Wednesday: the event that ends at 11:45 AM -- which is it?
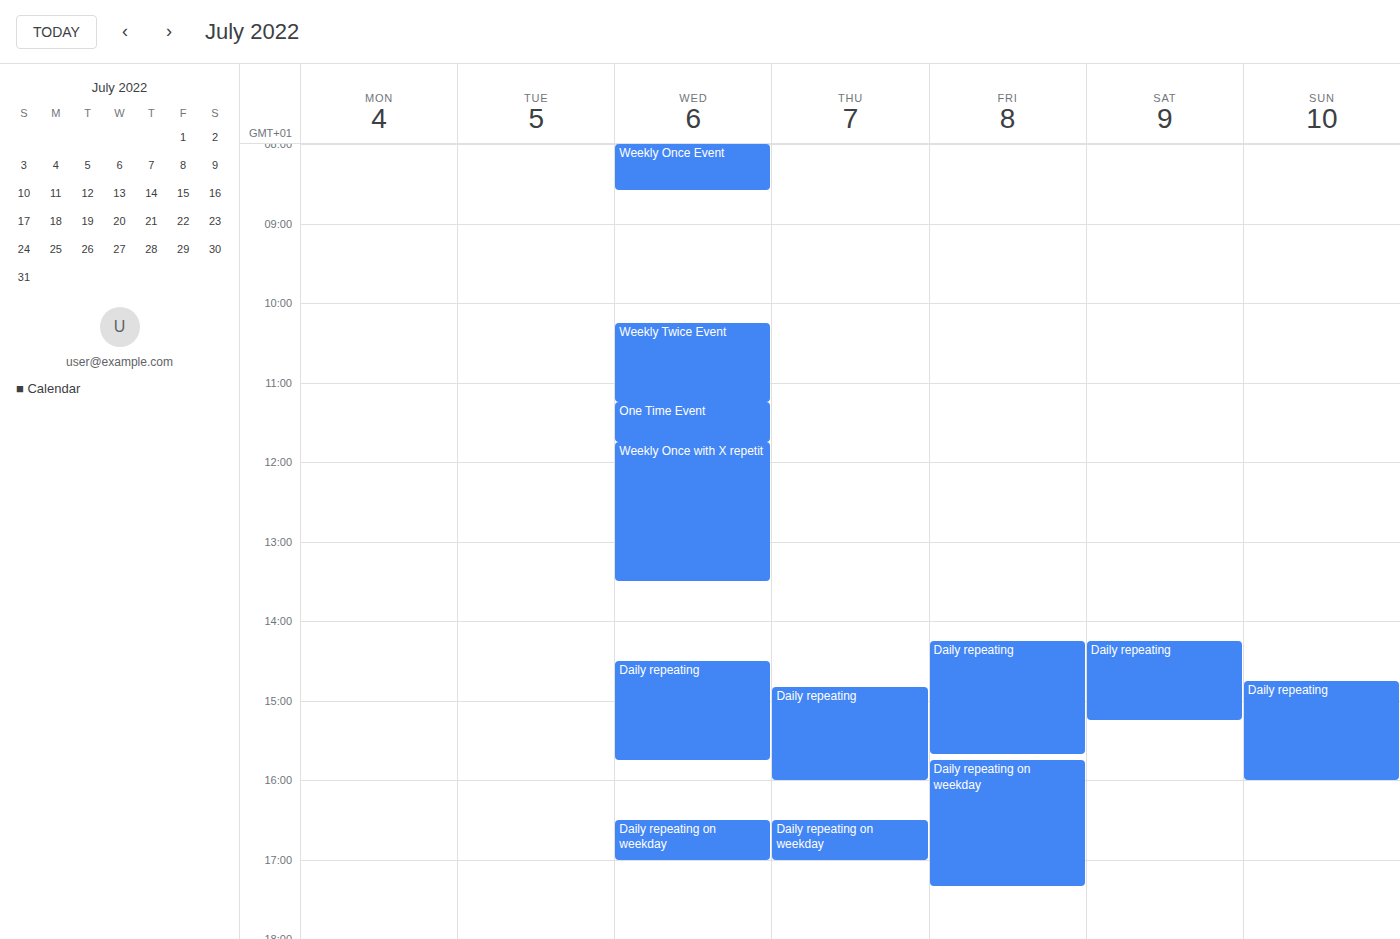
"One Time Event"